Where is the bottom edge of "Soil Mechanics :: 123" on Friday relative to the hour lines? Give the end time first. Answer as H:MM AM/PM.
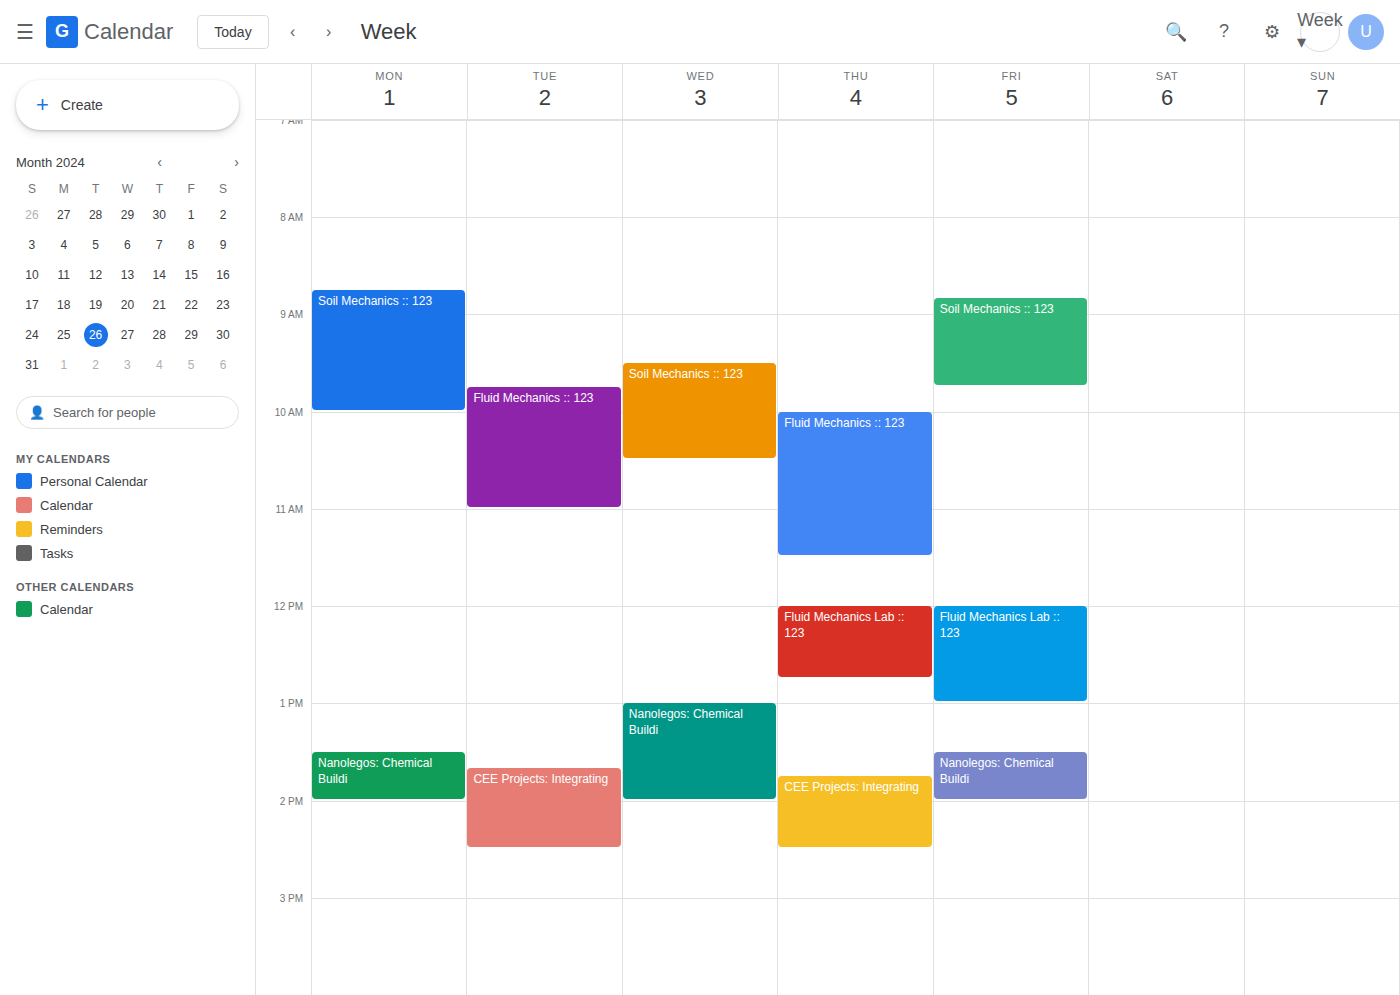
9:45 AM -- neither: three quarters of the way from the 9 AM line to the 10 AM line.